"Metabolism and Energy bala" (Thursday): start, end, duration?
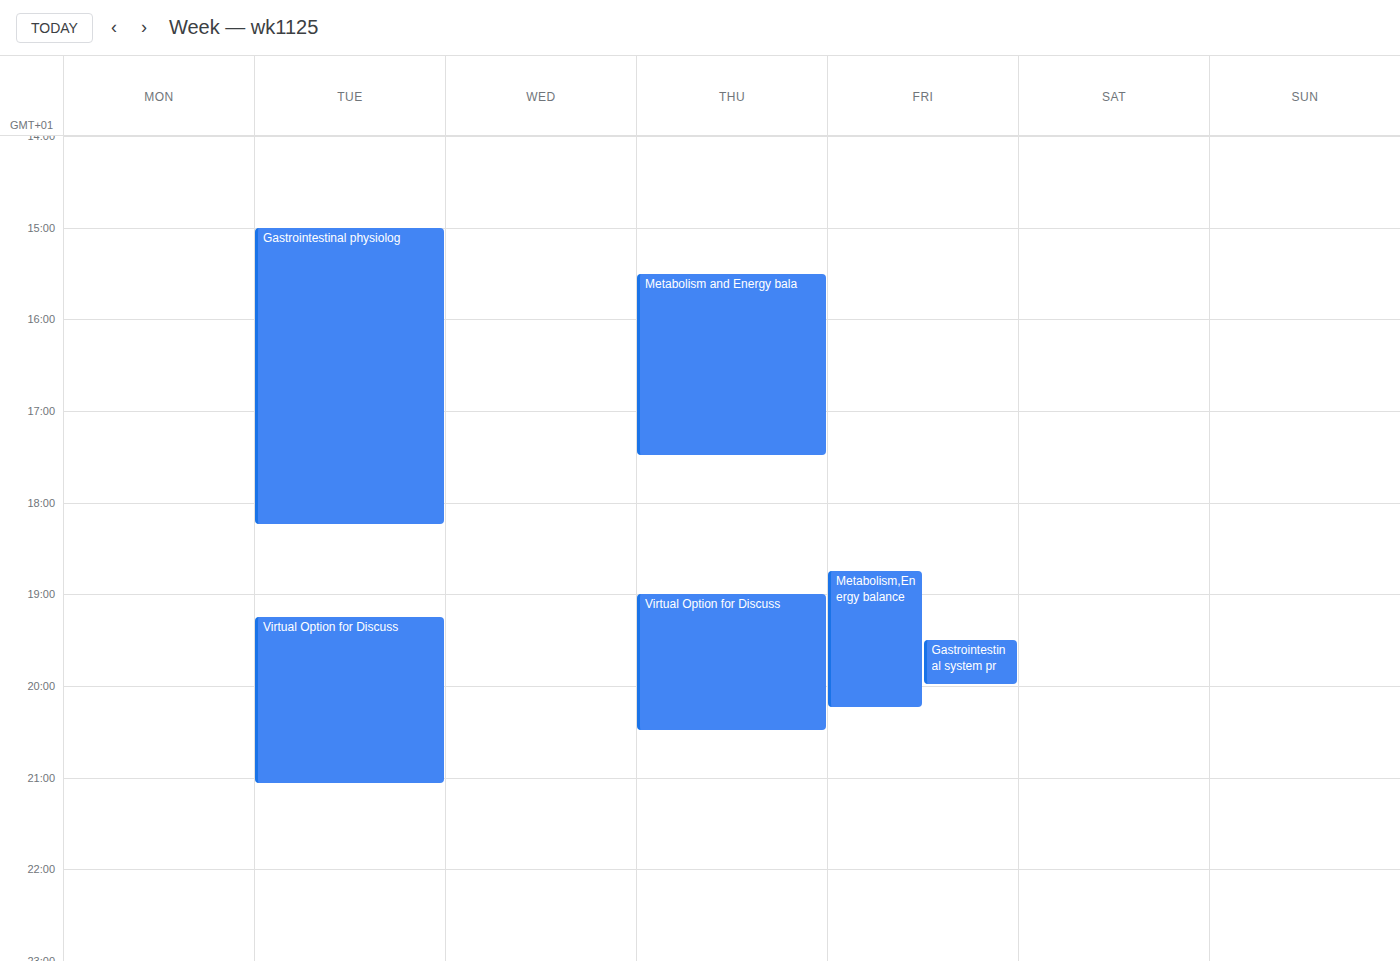
3:30 PM to 5:30 PM, 2 hours